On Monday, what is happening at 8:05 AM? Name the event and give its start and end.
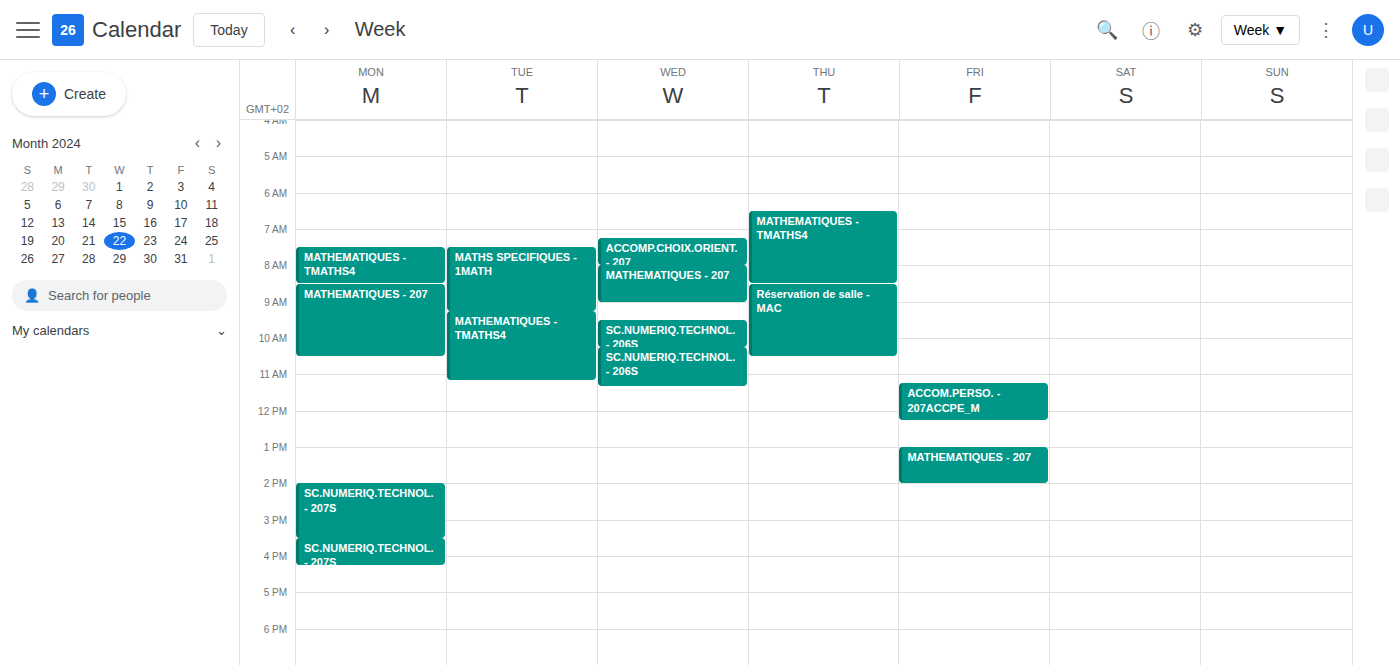
"MATHEMATIQUES - TMATHS4", 7:30 AM to 8:30 AM